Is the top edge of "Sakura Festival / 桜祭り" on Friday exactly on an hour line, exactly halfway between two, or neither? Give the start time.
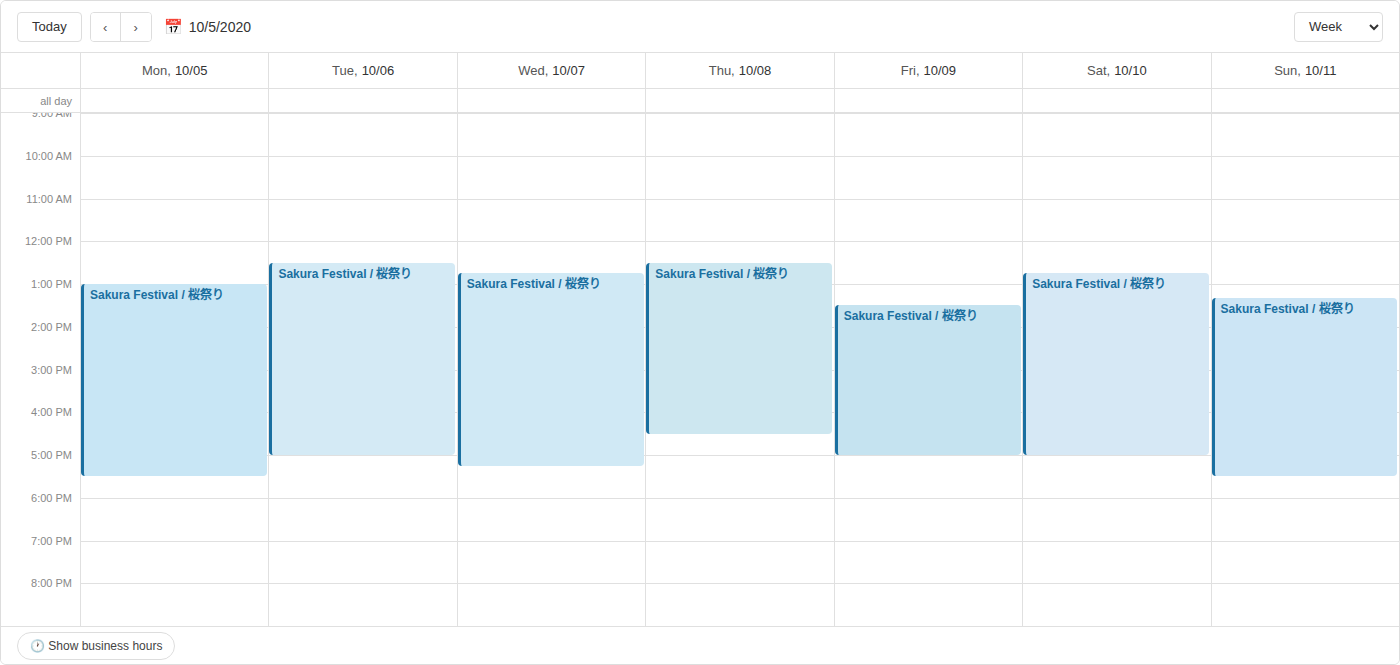
1:30 PM -- halfway between the 1 PM and 2 PM lines.